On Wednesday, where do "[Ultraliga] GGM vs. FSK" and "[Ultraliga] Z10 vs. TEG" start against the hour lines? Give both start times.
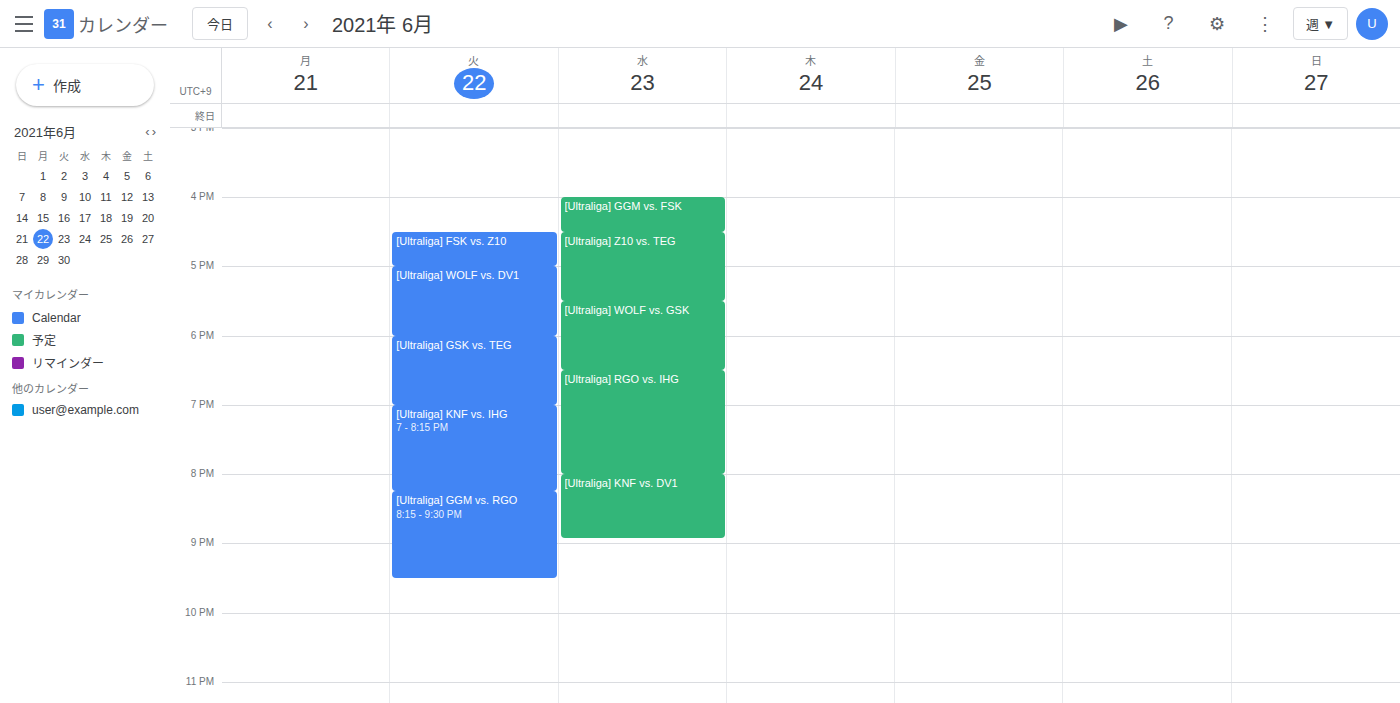
"[Ultraliga] GGM vs. FSK": 4:00 PM, exactly on the 4 PM line. "[Ultraliga] Z10 vs. TEG": 4:30 PM, halfway between the 4 PM and 5 PM lines.